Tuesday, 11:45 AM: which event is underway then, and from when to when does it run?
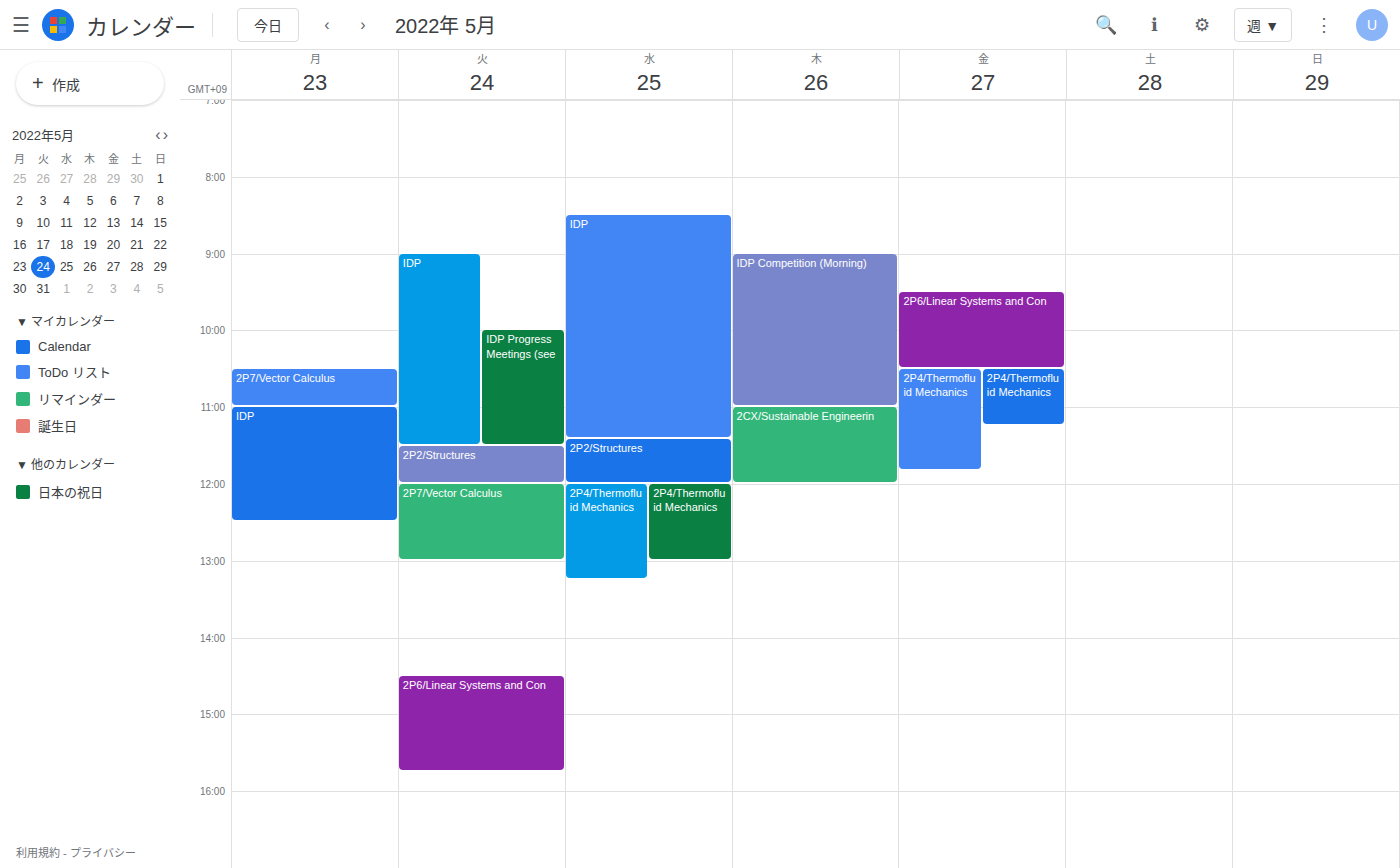
"2P2/Structures", 11:30 AM to 12:00 PM